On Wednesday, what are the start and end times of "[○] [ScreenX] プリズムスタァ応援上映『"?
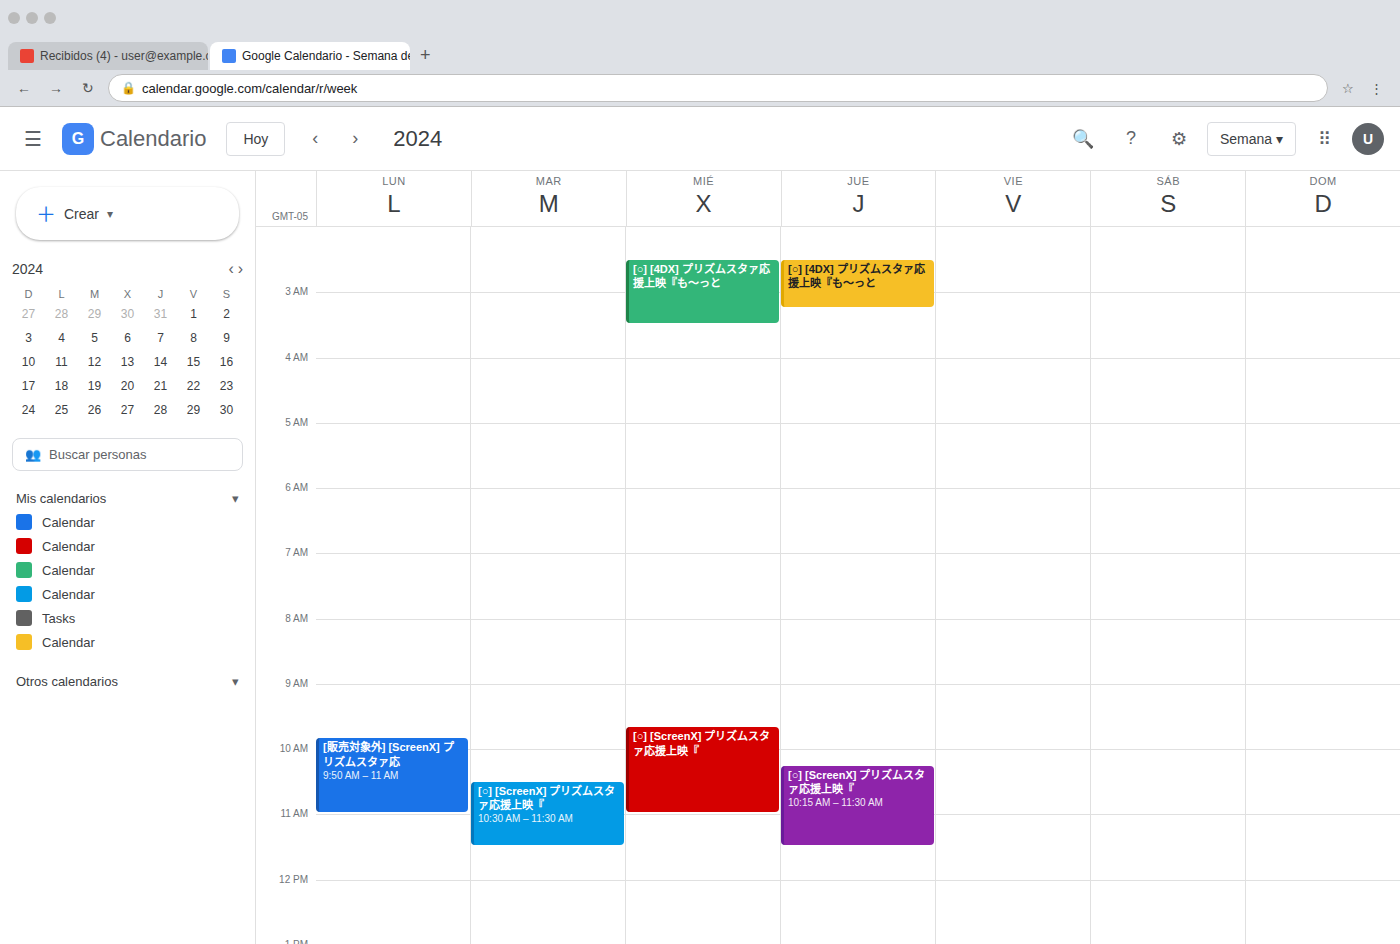
9:40 AM to 11:00 AM